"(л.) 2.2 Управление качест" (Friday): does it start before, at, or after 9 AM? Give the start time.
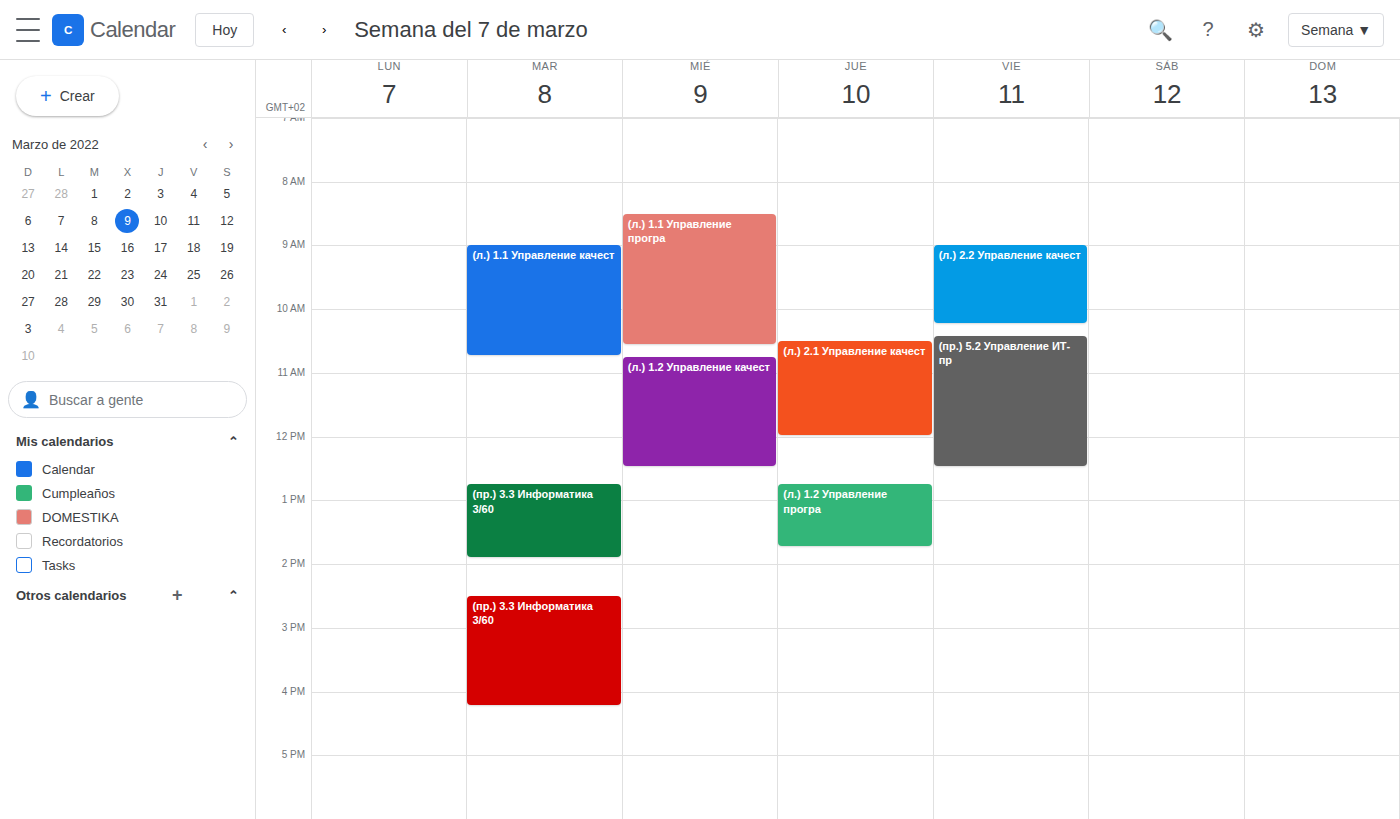
9:00 AM -- exactly at 9 AM, on the 9 AM line.